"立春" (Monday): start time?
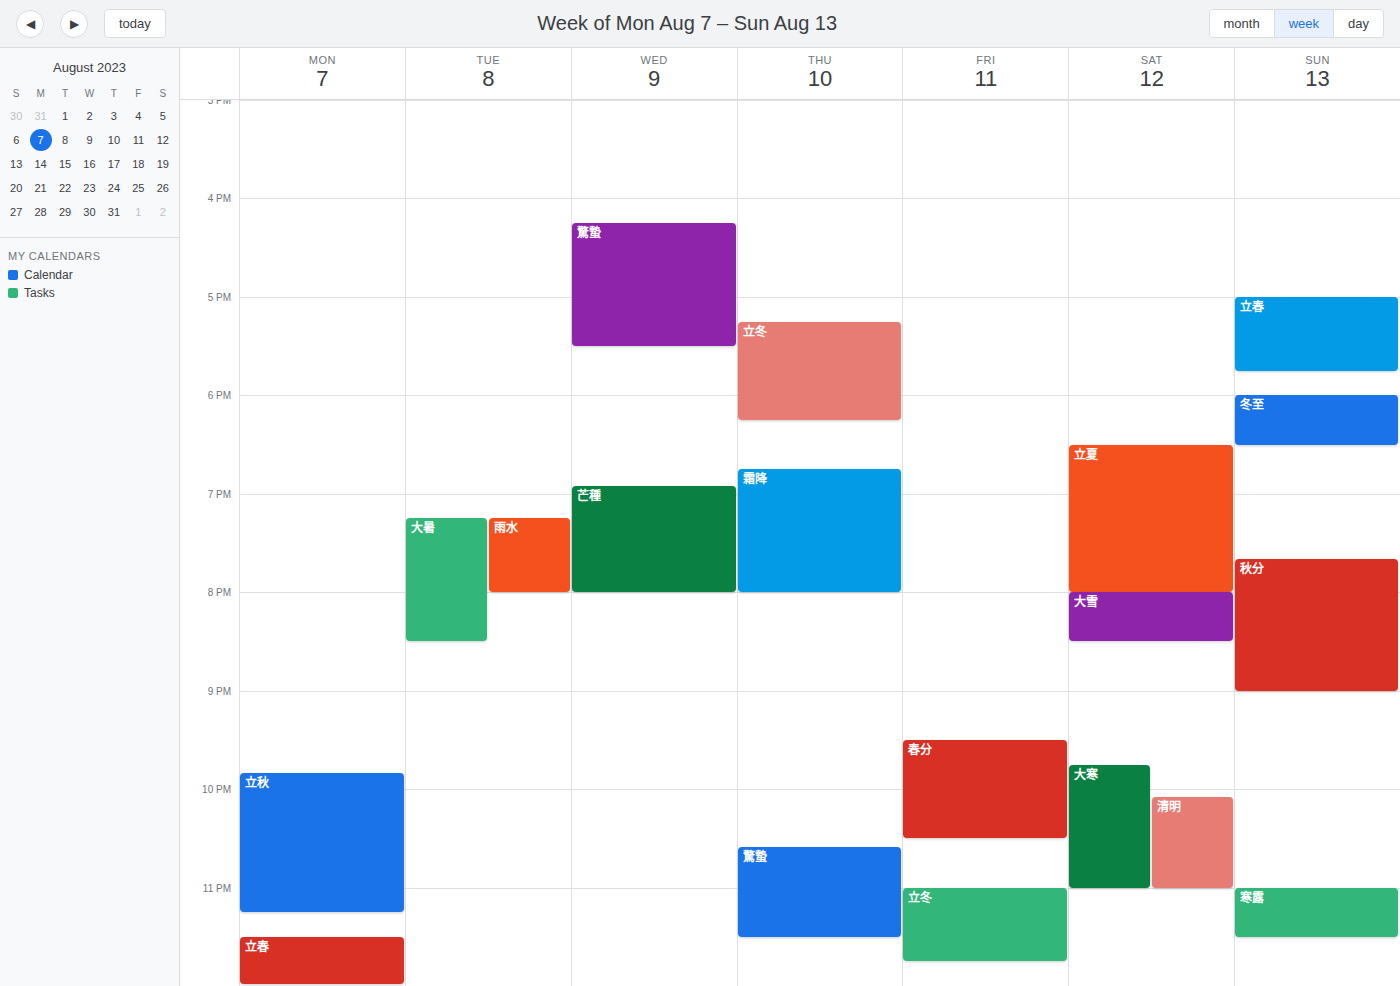
23:30